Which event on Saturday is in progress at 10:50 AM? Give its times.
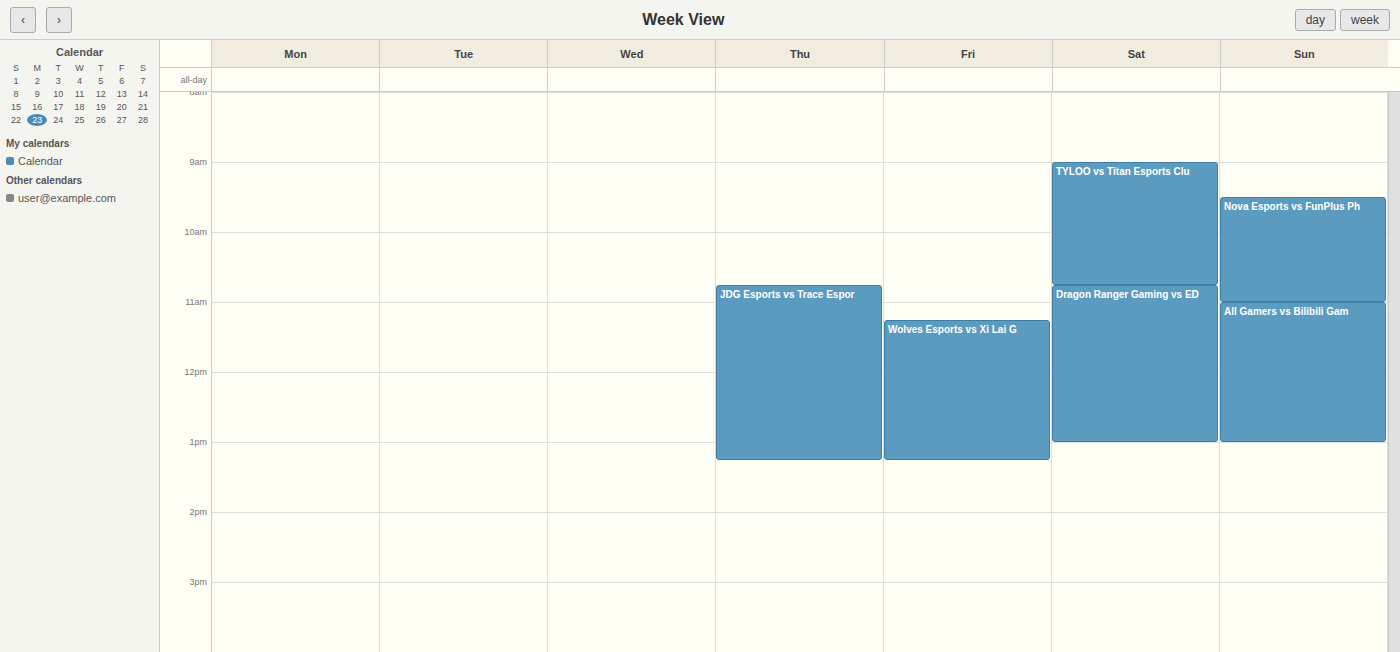
"Dragon Ranger Gaming vs ED", 10:45 AM to 1:00 PM